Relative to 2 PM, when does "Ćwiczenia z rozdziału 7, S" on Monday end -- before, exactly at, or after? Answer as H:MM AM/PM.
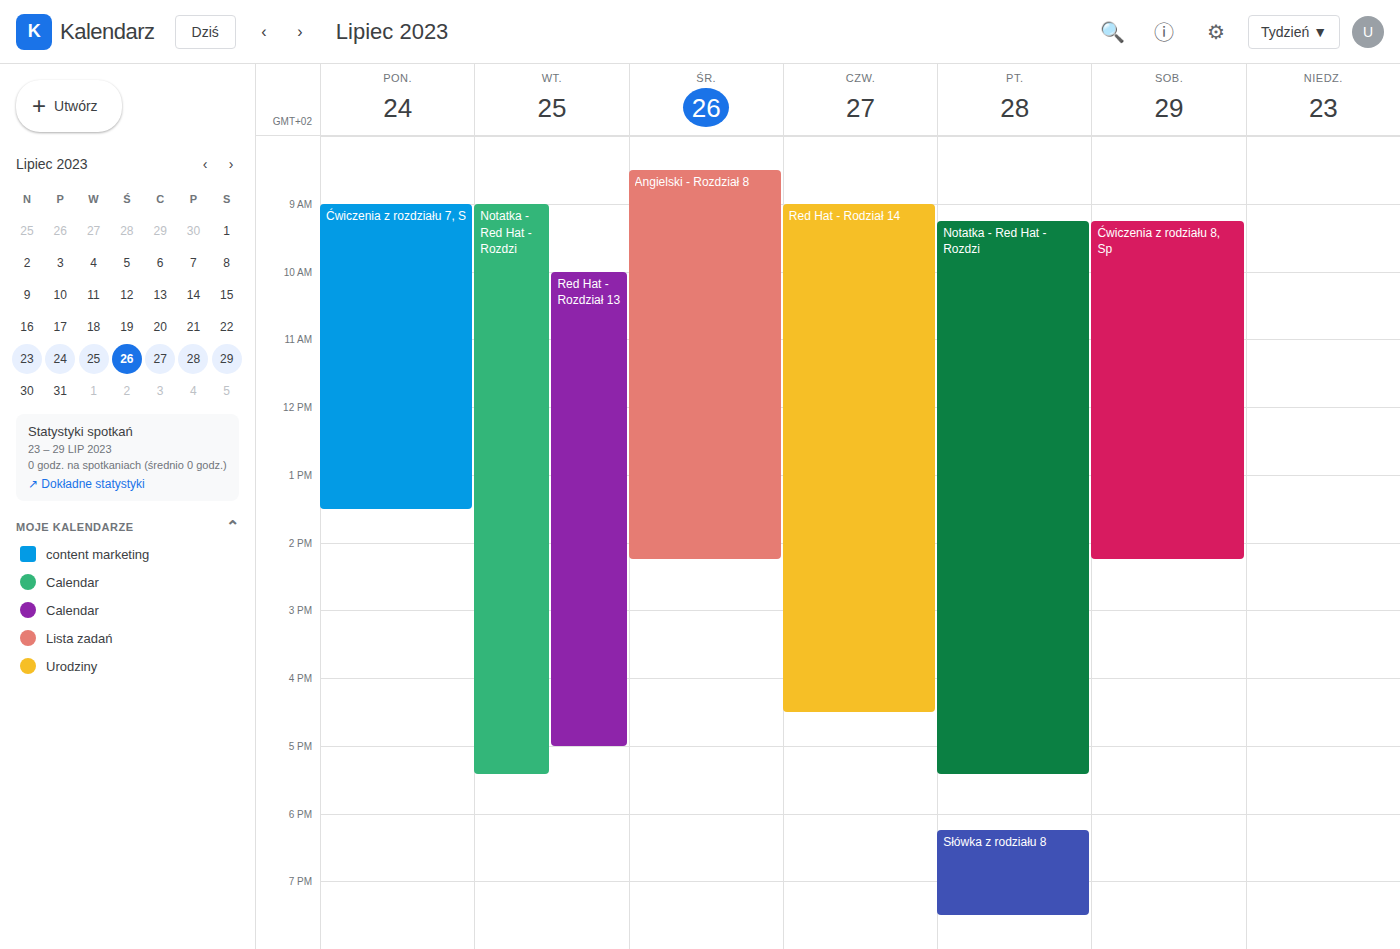
1:30 PM -- before 2 PM, 30 minutes above the 2 PM line.